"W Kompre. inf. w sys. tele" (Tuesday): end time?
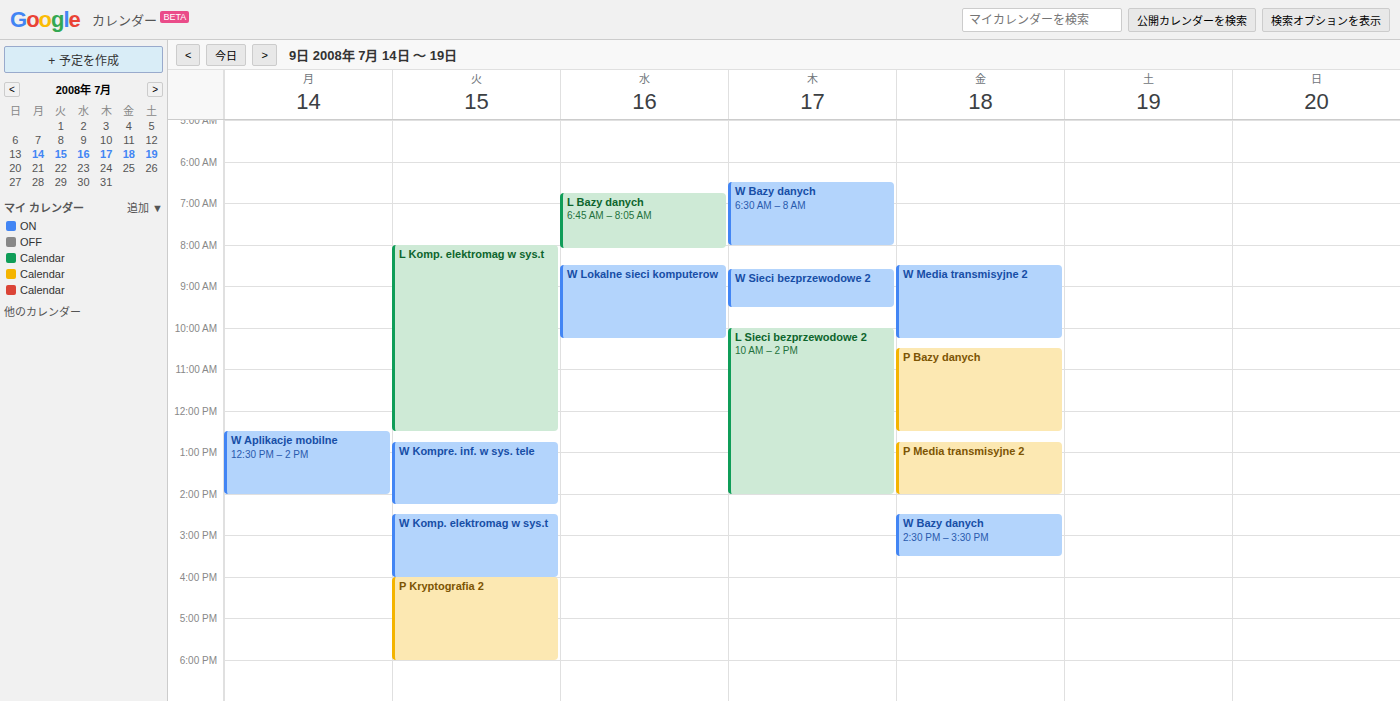
2:15 PM